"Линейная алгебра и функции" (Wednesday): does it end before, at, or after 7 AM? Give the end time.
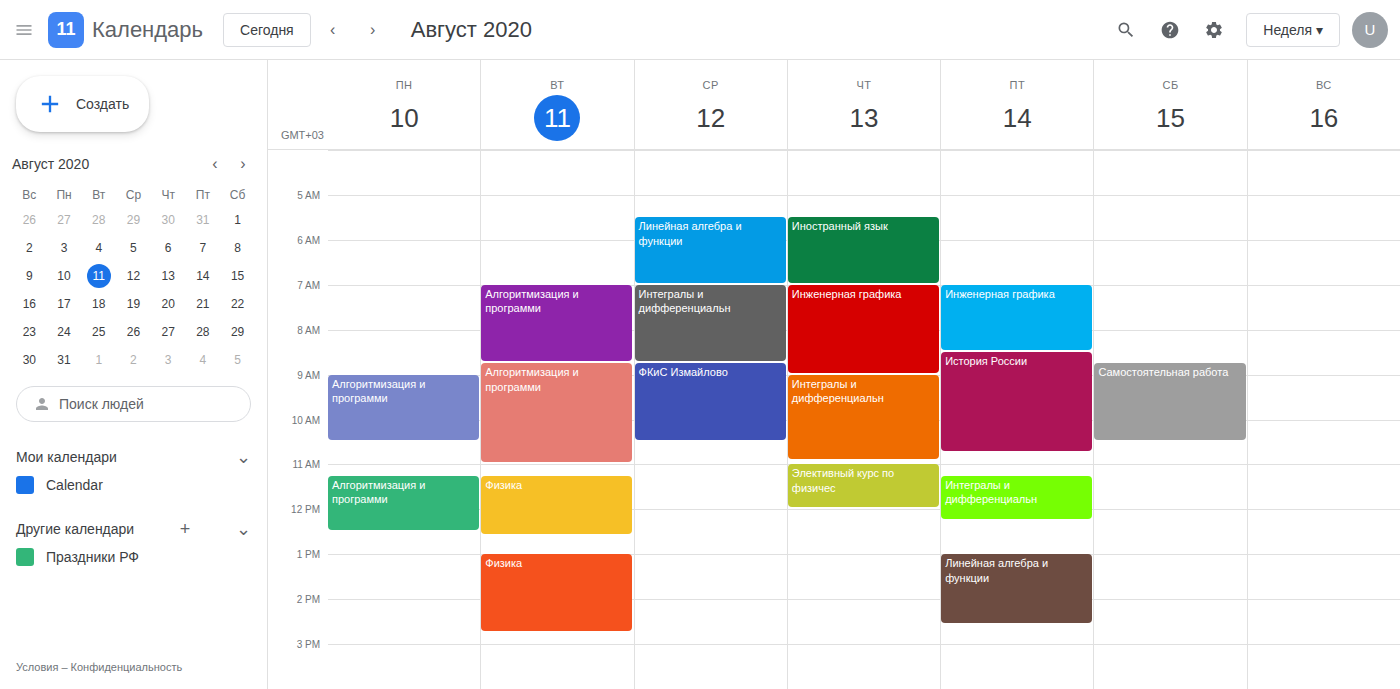
7:00 AM -- exactly at 7 AM, on the 7 AM line.